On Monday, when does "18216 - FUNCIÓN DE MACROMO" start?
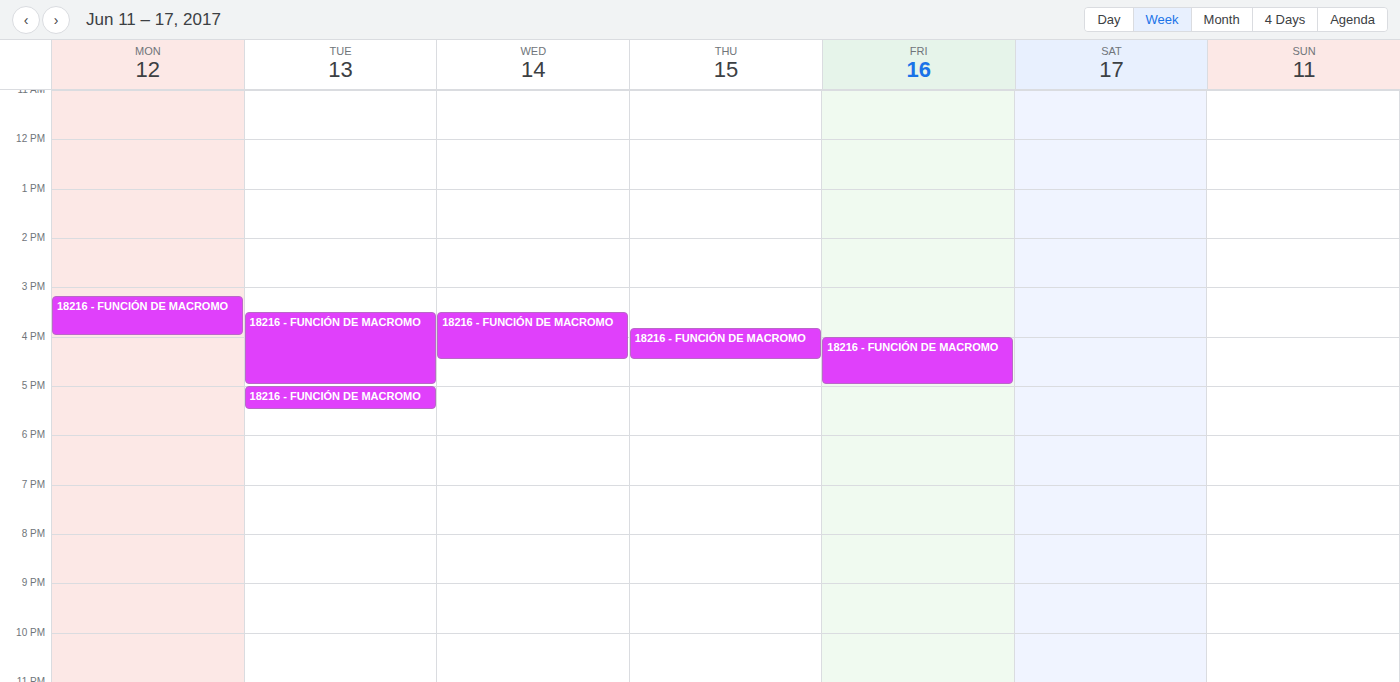
3:10 PM